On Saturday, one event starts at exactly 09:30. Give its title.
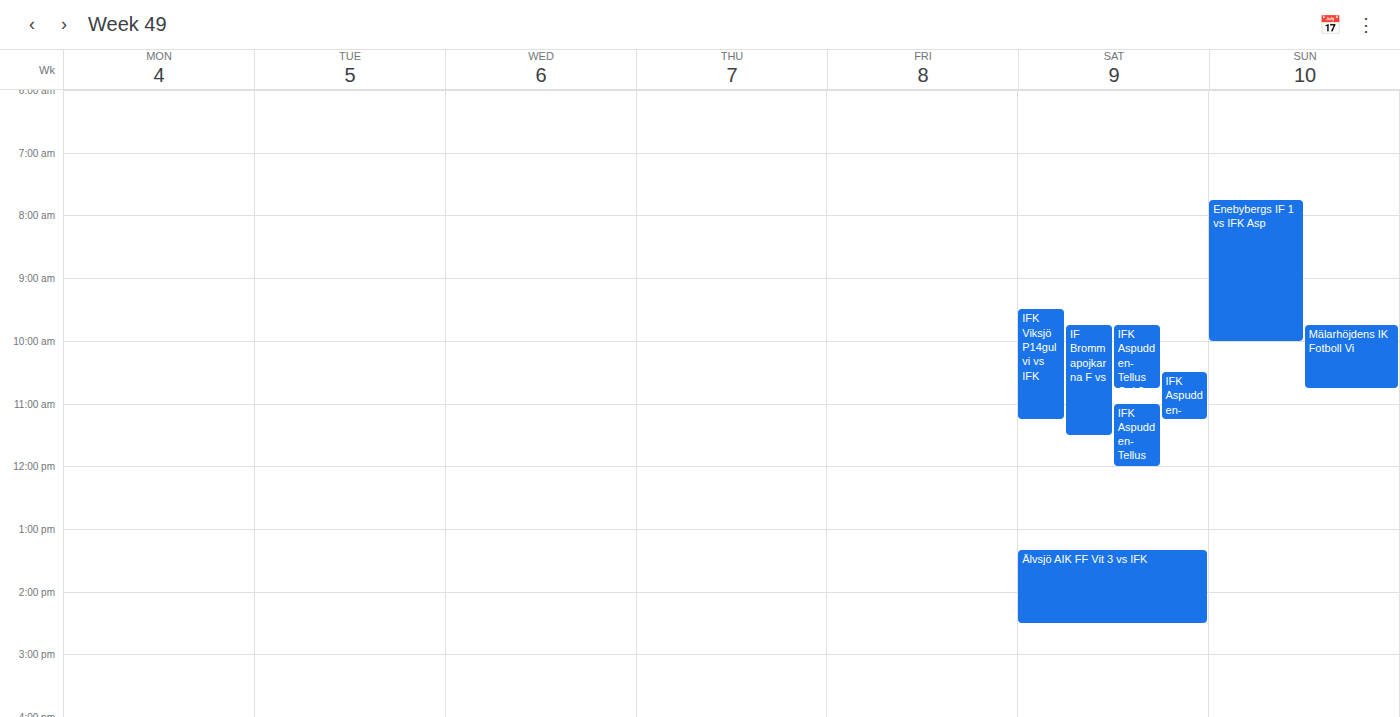
"IFK Viksjö P14gulvi vs IFK"